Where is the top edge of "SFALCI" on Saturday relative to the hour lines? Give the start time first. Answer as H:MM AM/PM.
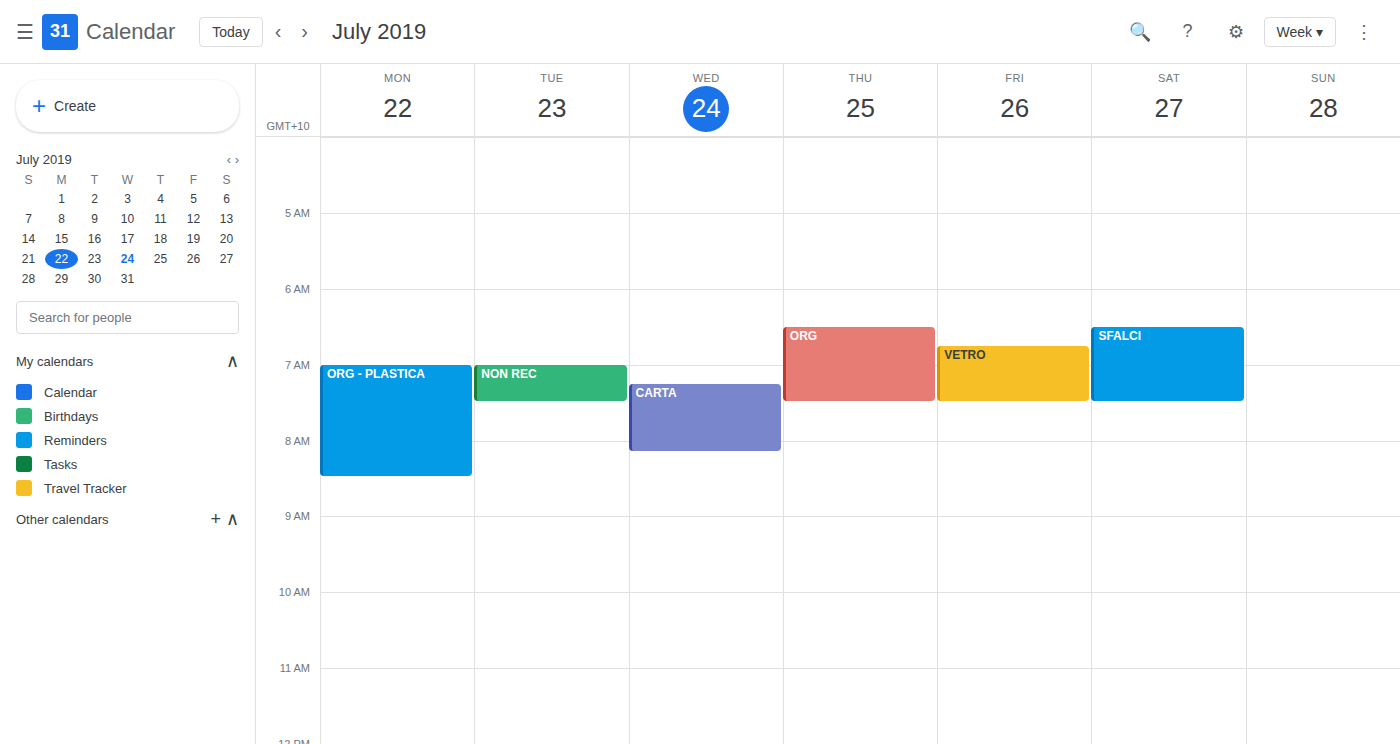
6:30 AM -- halfway between the 6 AM and 7 AM lines.